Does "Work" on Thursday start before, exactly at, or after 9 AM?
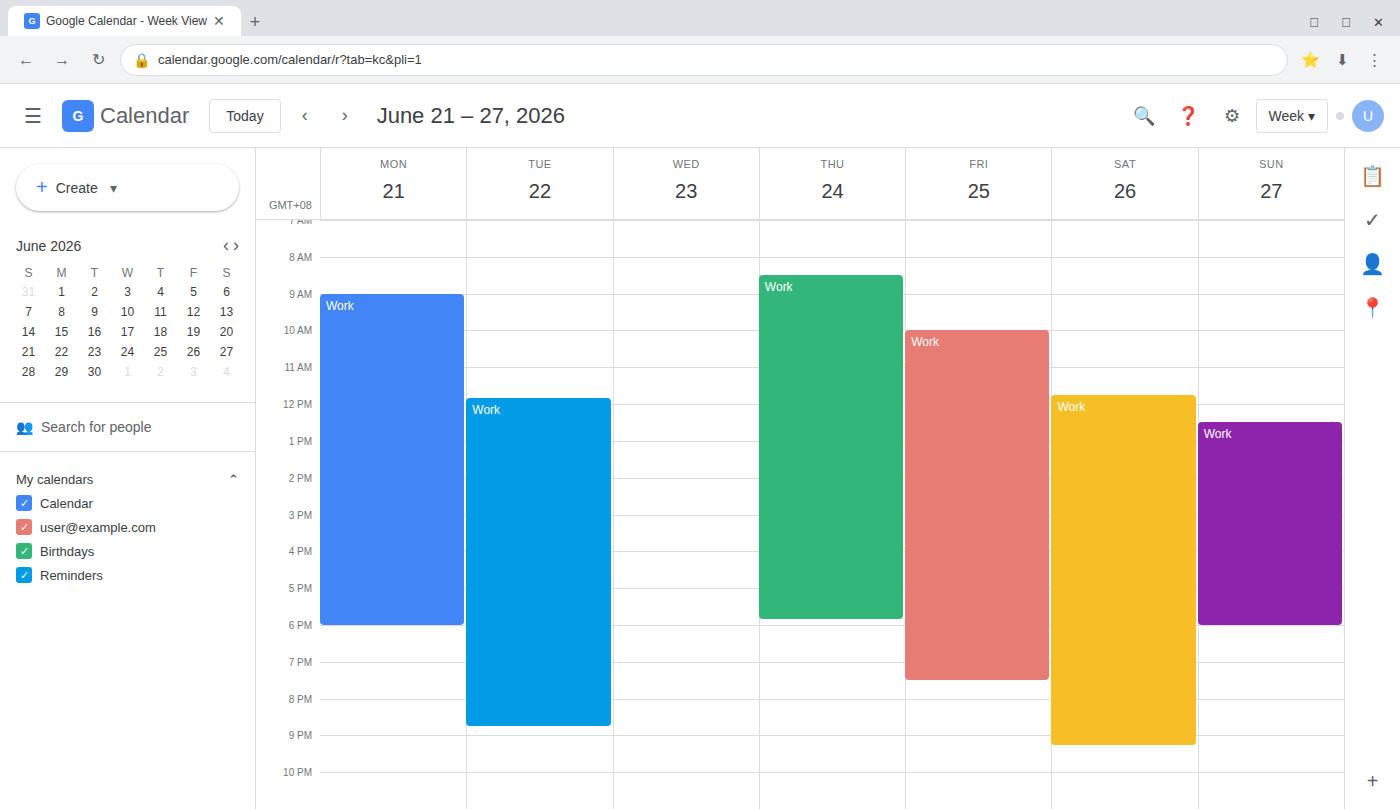
8:30 AM -- before 9 AM, 30 minutes above the 9 AM line.